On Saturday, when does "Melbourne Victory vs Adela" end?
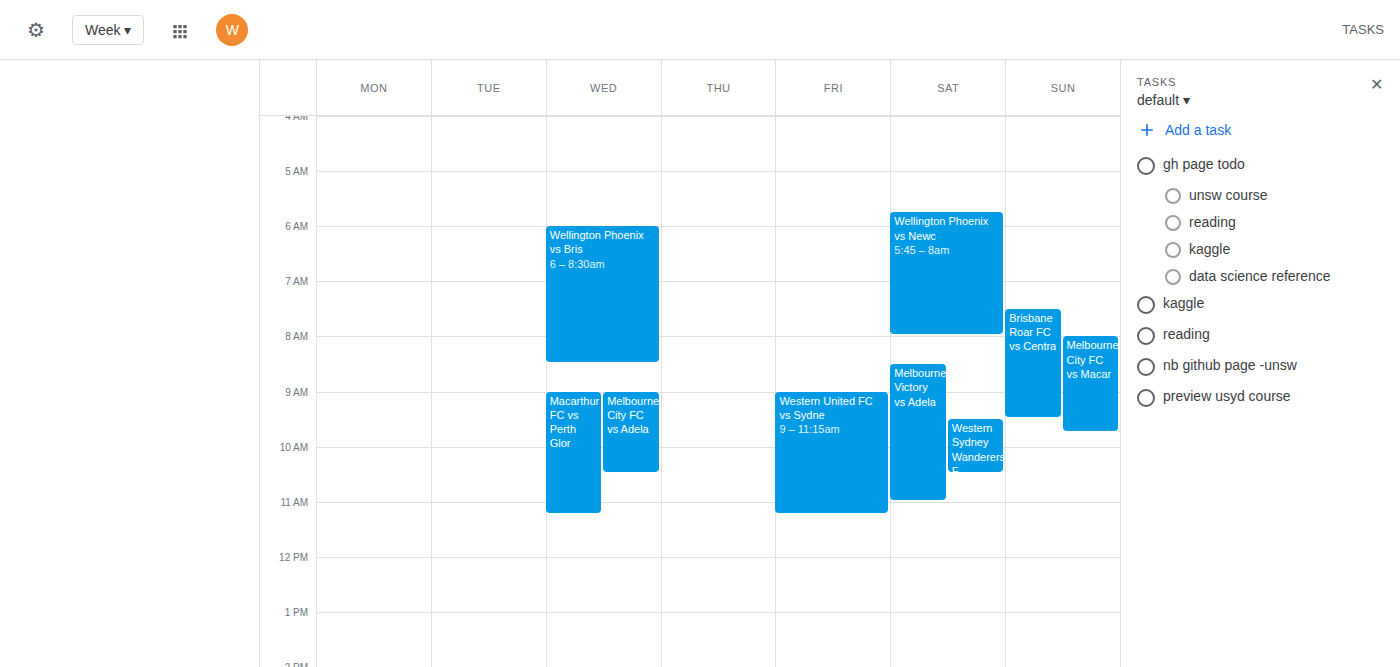
11:00 AM